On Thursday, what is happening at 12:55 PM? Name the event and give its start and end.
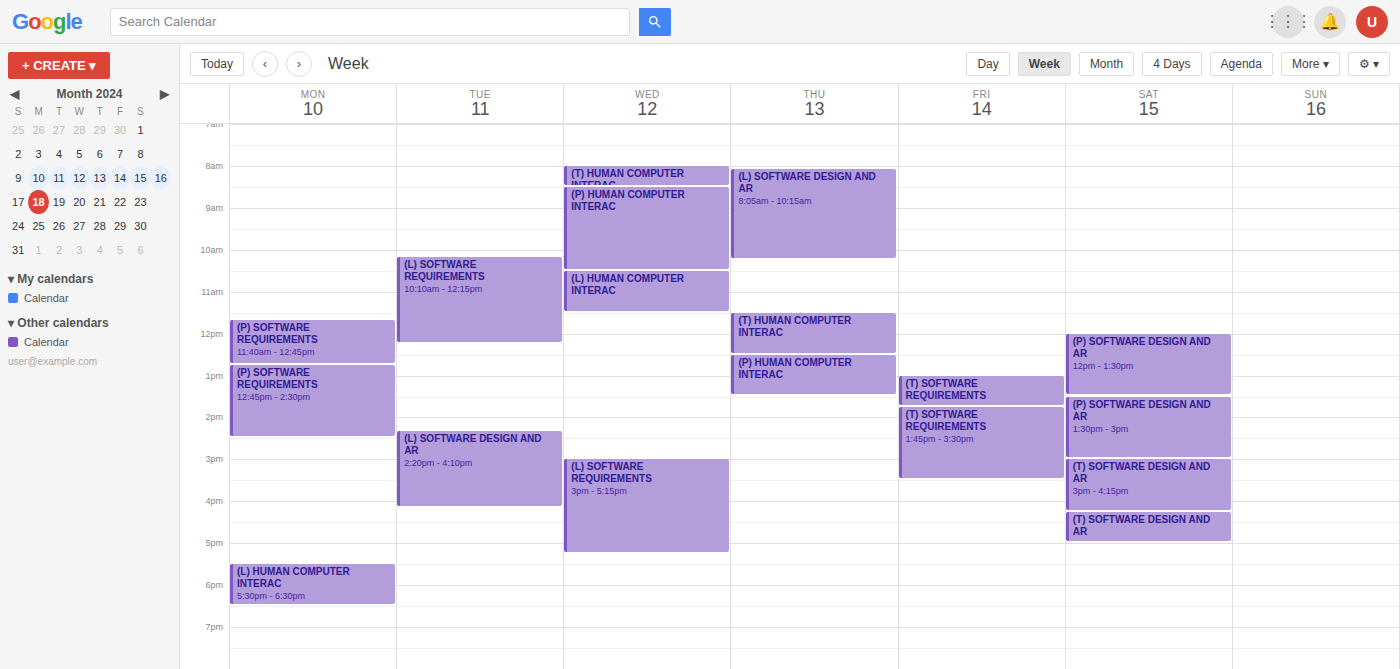
"(P) HUMAN COMPUTER INTERAC", 12:30 PM to 1:30 PM